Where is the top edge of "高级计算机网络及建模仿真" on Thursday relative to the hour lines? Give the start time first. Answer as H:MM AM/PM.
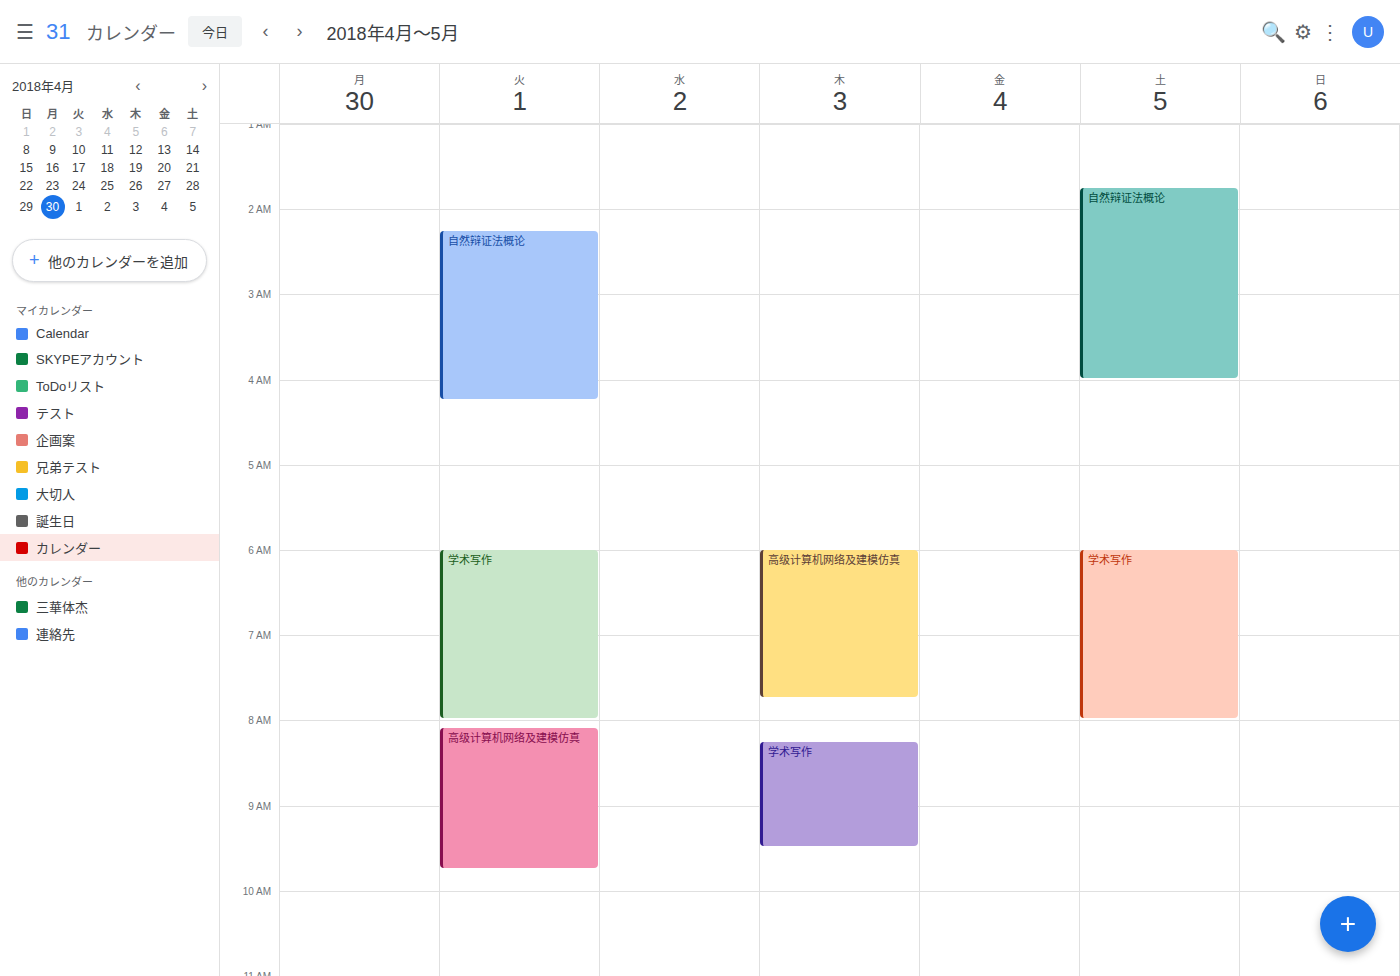
6:00 AM -- exactly on the 6 AM line.